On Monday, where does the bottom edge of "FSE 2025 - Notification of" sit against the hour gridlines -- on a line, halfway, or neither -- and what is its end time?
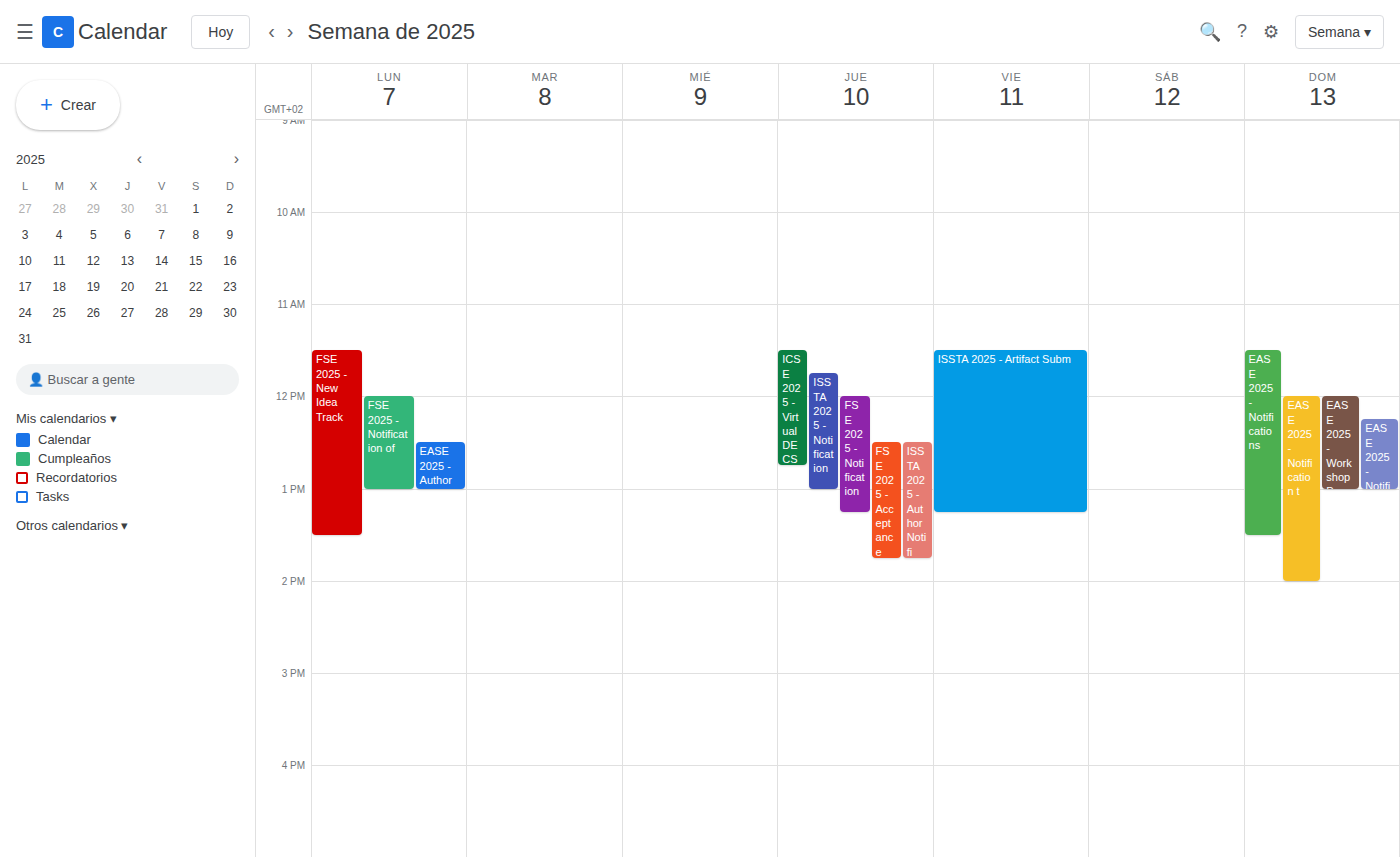
1:00 PM -- exactly on the 1 PM line.